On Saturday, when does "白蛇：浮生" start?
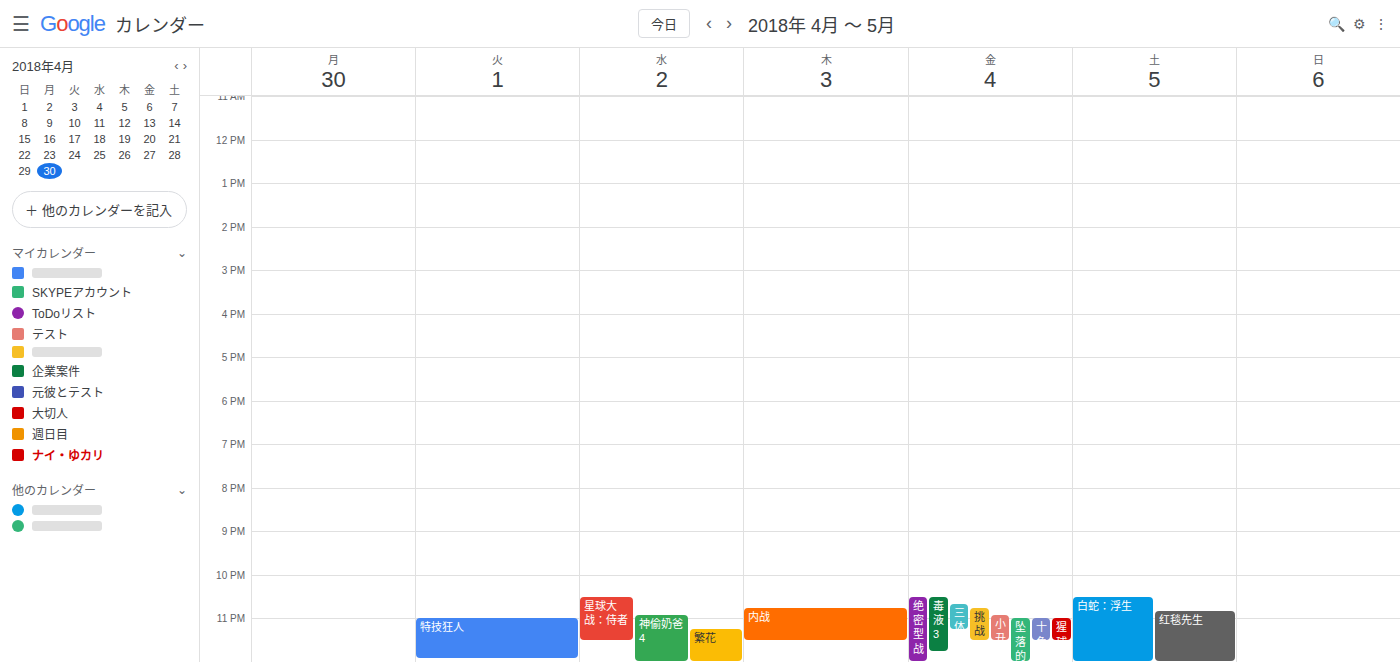
10:30 PM